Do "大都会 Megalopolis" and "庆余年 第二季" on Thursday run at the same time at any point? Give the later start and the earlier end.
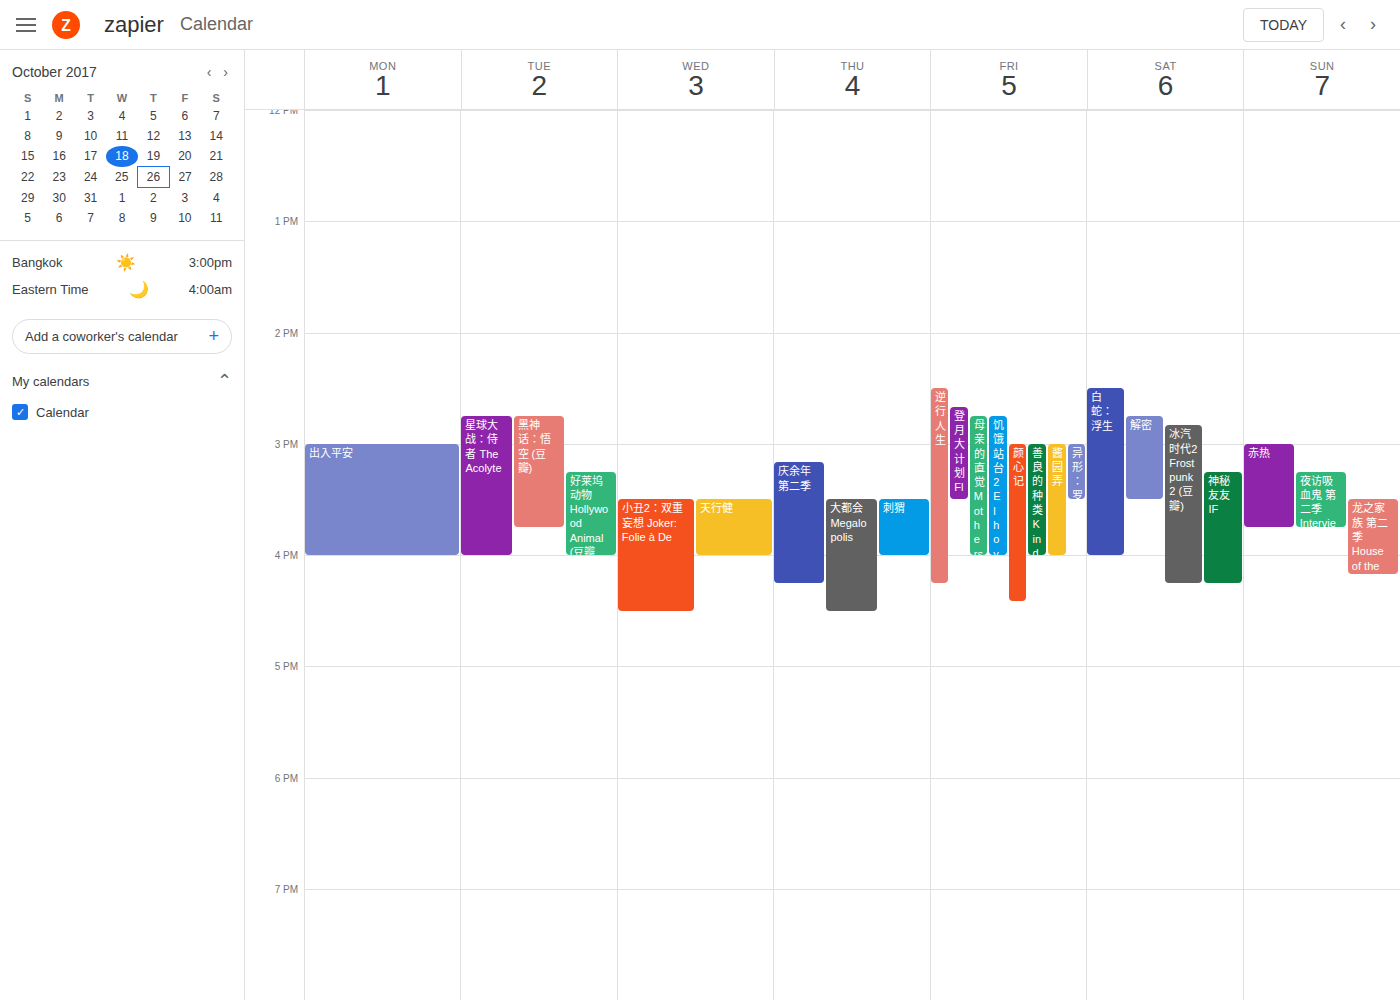
"大都会 Megalopolis" starts at 3:30 PM, before "庆余年 第二季" ends at 4:15 PM -- they overlap.